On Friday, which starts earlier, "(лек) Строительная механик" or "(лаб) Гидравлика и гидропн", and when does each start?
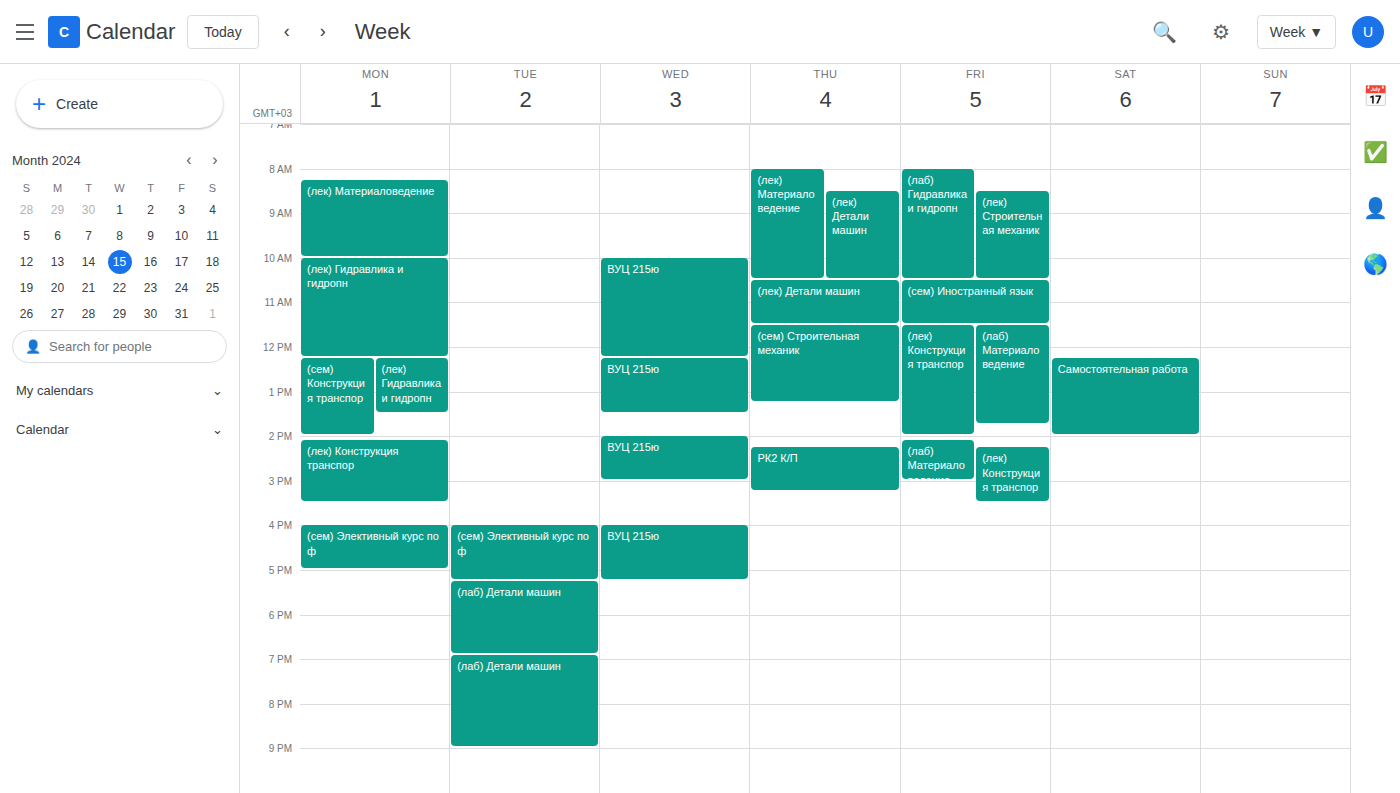
"(лаб) Гидравлика и гидропн" 8:00 AM; "(лек) Строительная механик" 8:30 AM.